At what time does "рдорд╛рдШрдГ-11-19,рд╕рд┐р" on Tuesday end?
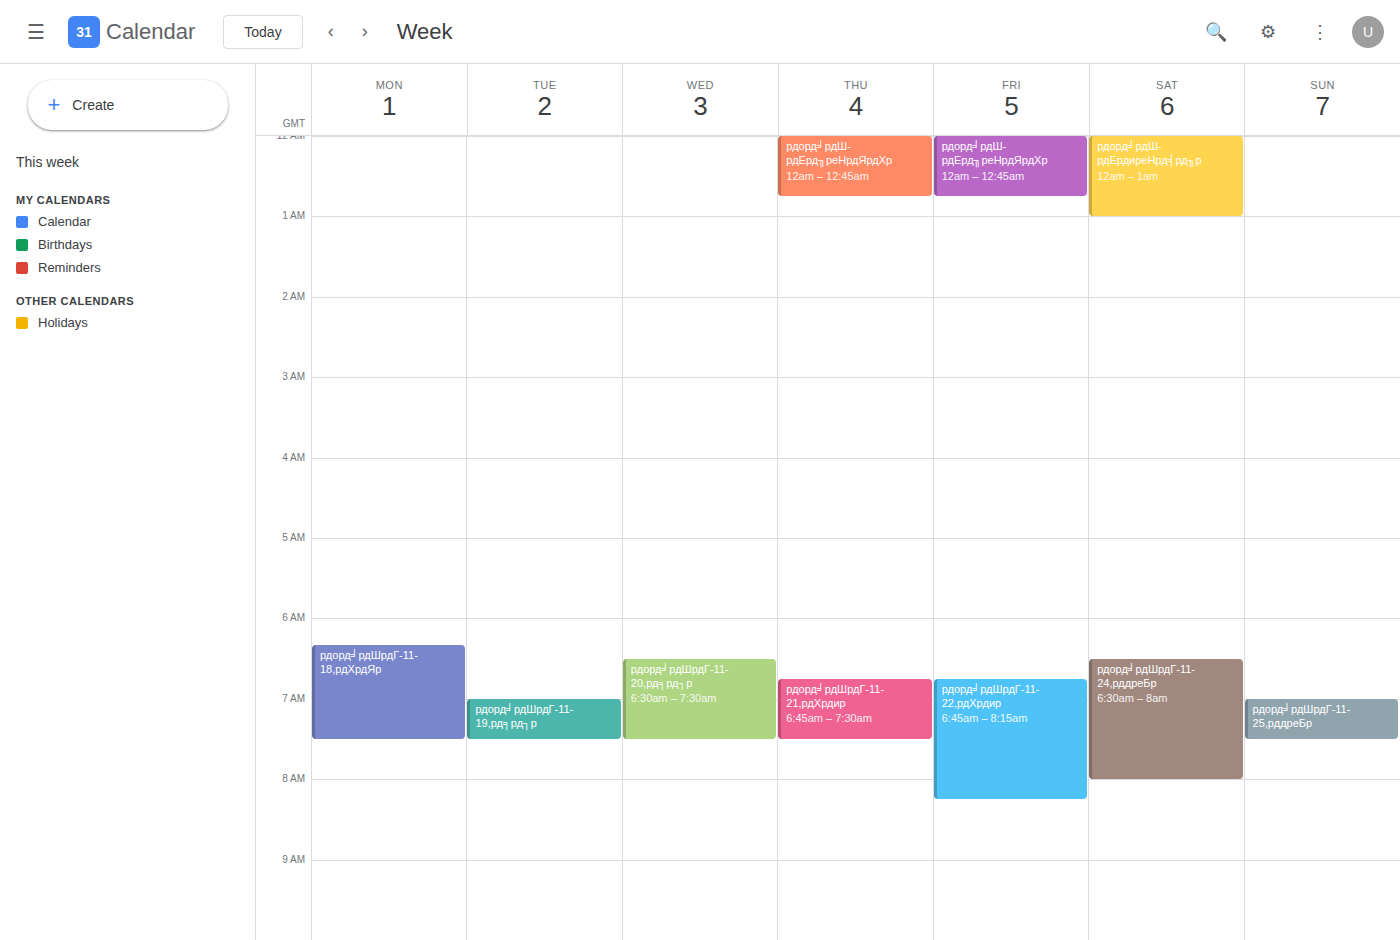
7:30 AM